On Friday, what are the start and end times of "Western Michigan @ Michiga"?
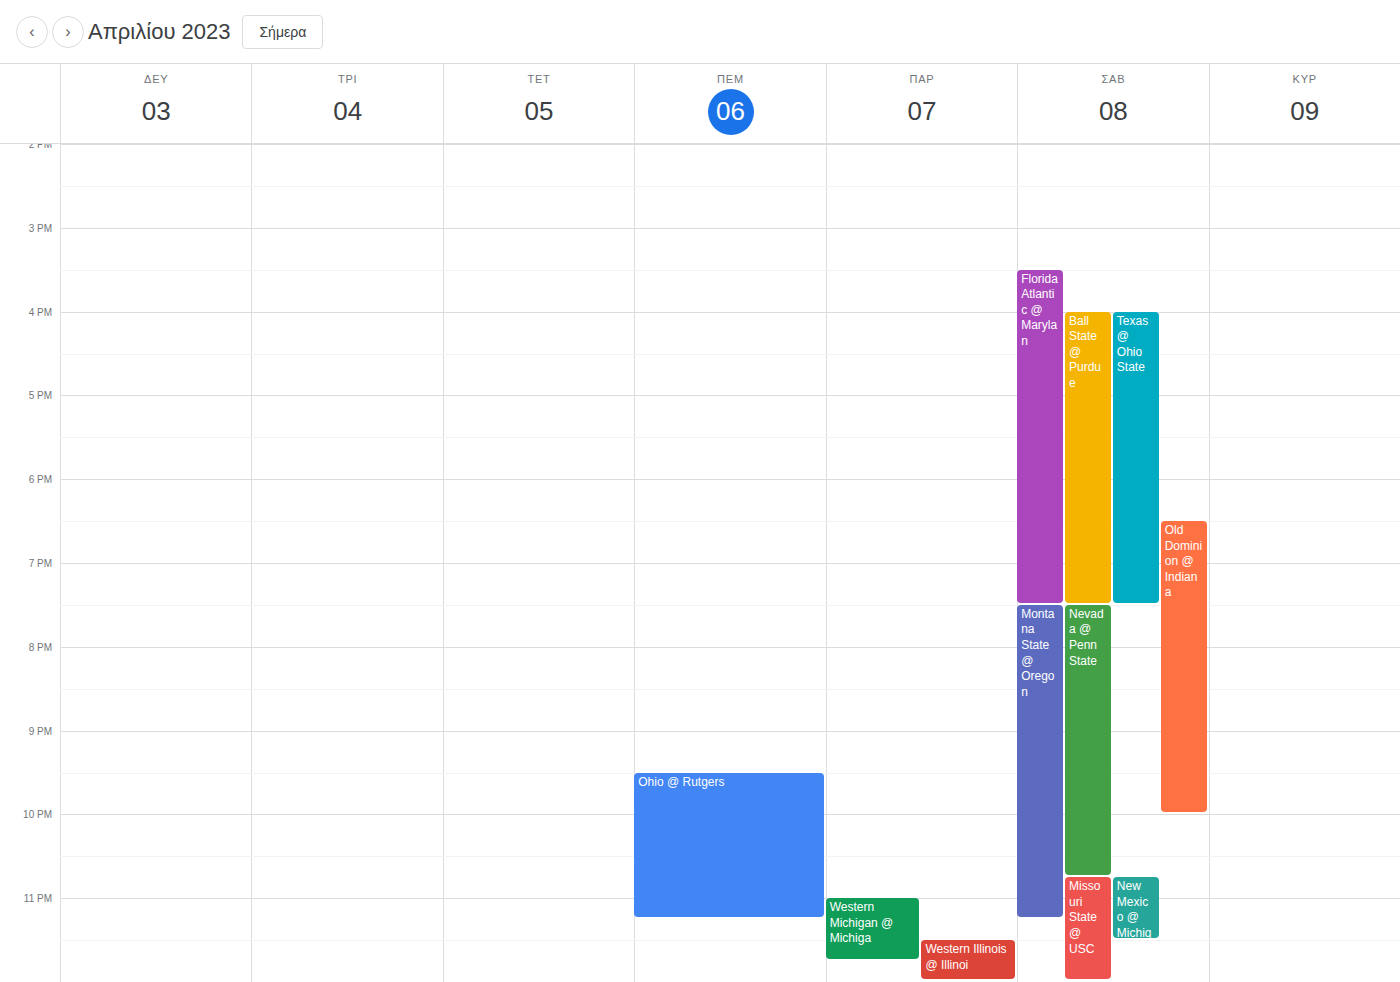
11:00 PM to 11:45 PM